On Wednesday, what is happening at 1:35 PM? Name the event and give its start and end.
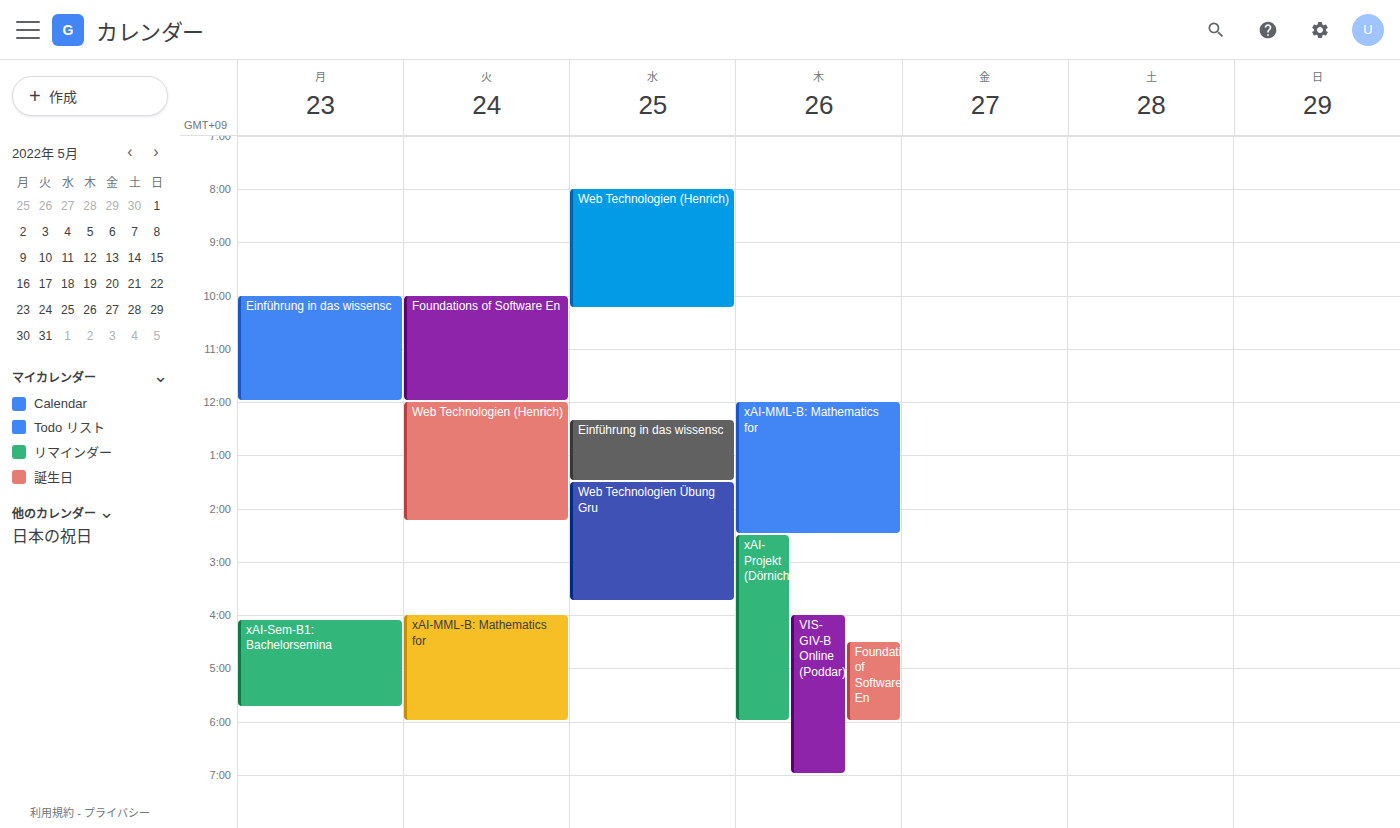
"Web Technologien Übung Gru", 1:30 PM to 3:45 PM